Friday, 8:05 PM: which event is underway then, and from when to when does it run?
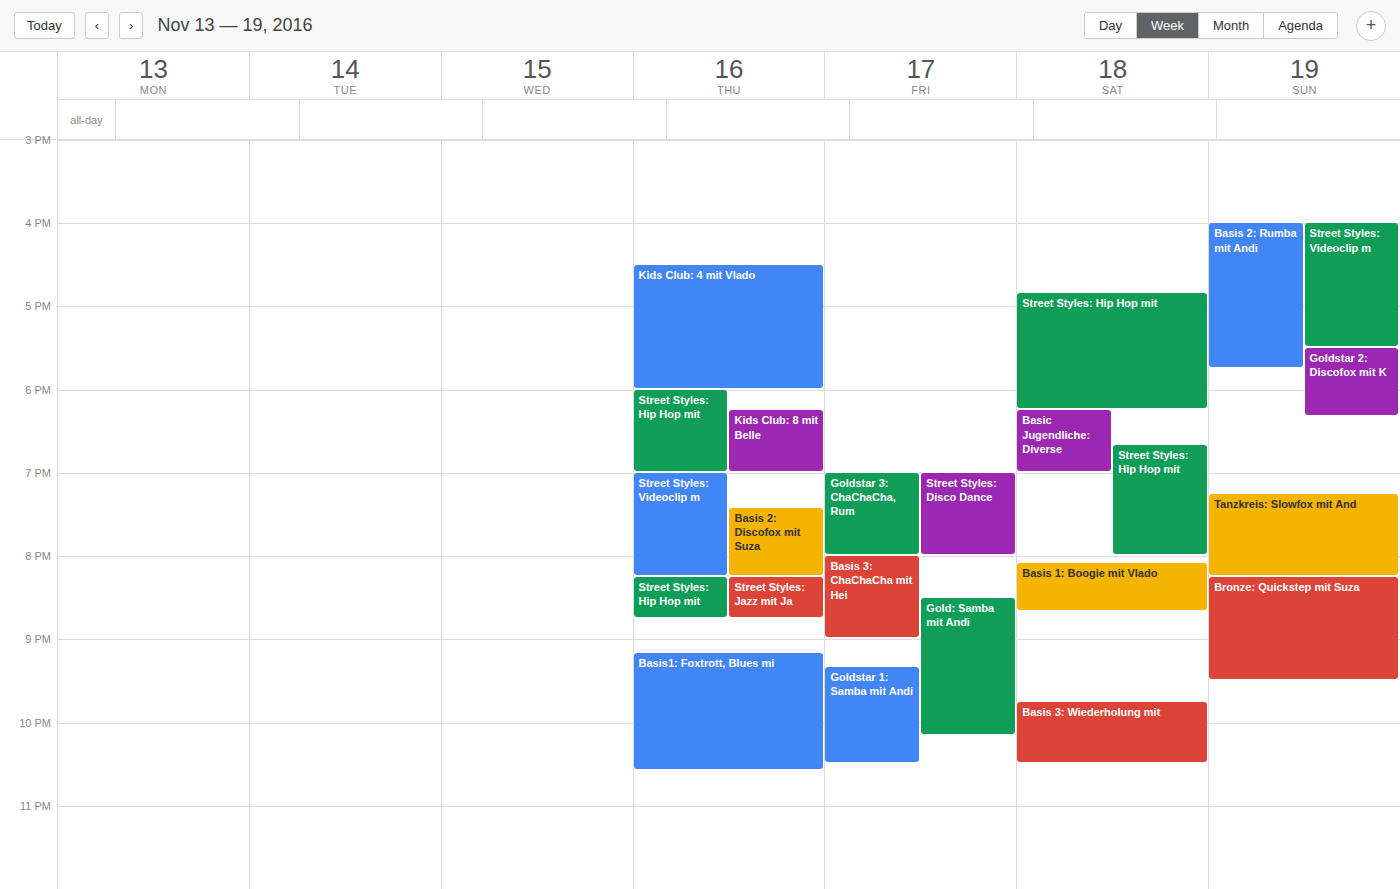
"Basis 3: ChaChaCha mit Hei", 8:00 PM to 9:00 PM